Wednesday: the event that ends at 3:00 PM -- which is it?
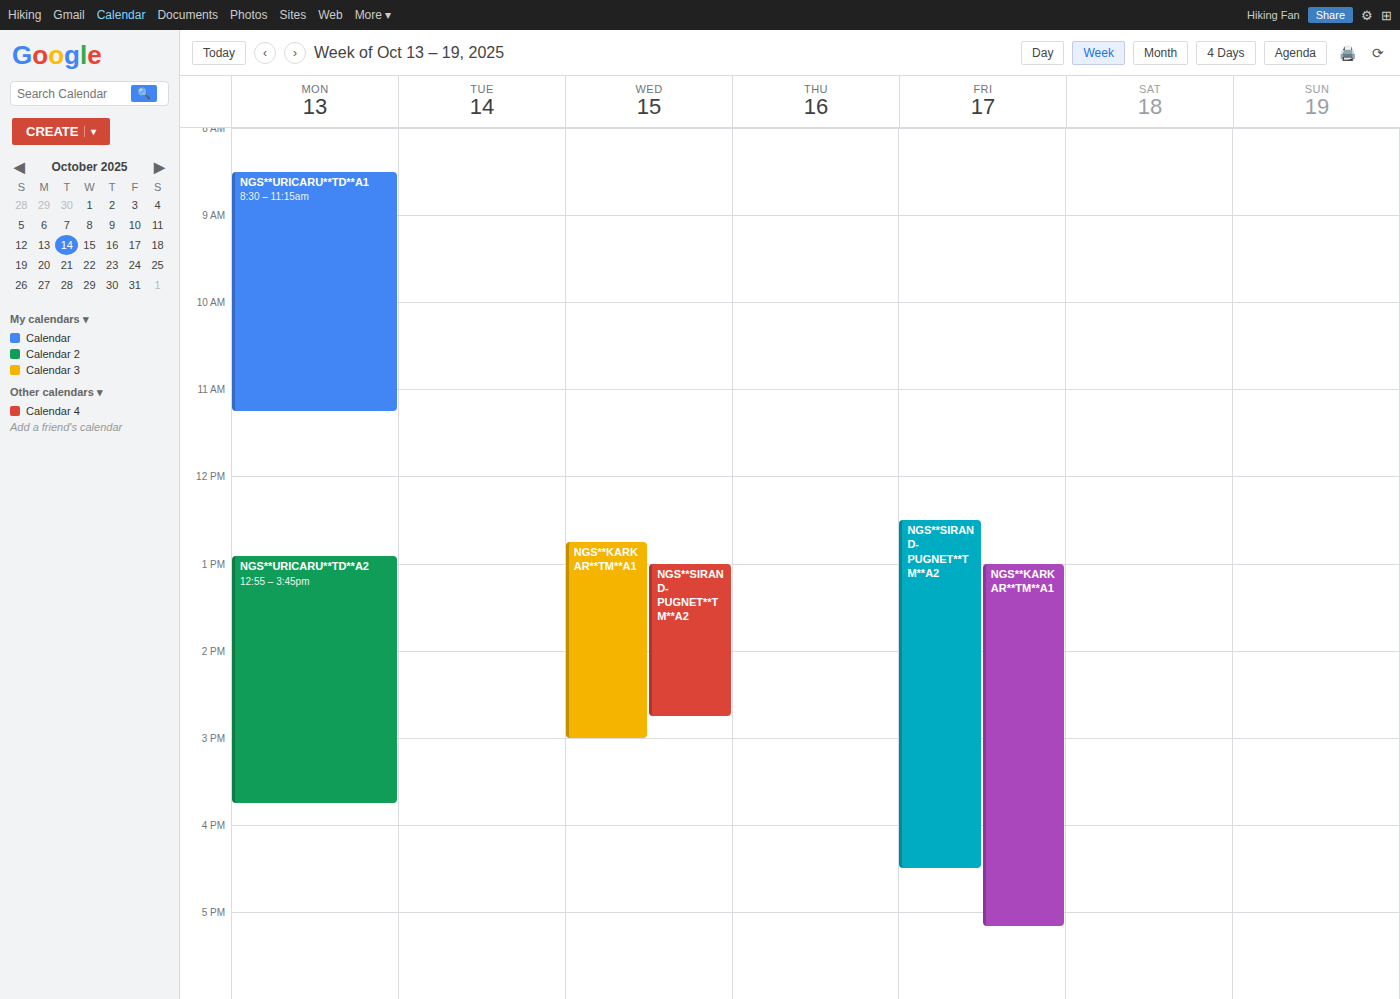
"NGS**KARKAR**TM**A1"